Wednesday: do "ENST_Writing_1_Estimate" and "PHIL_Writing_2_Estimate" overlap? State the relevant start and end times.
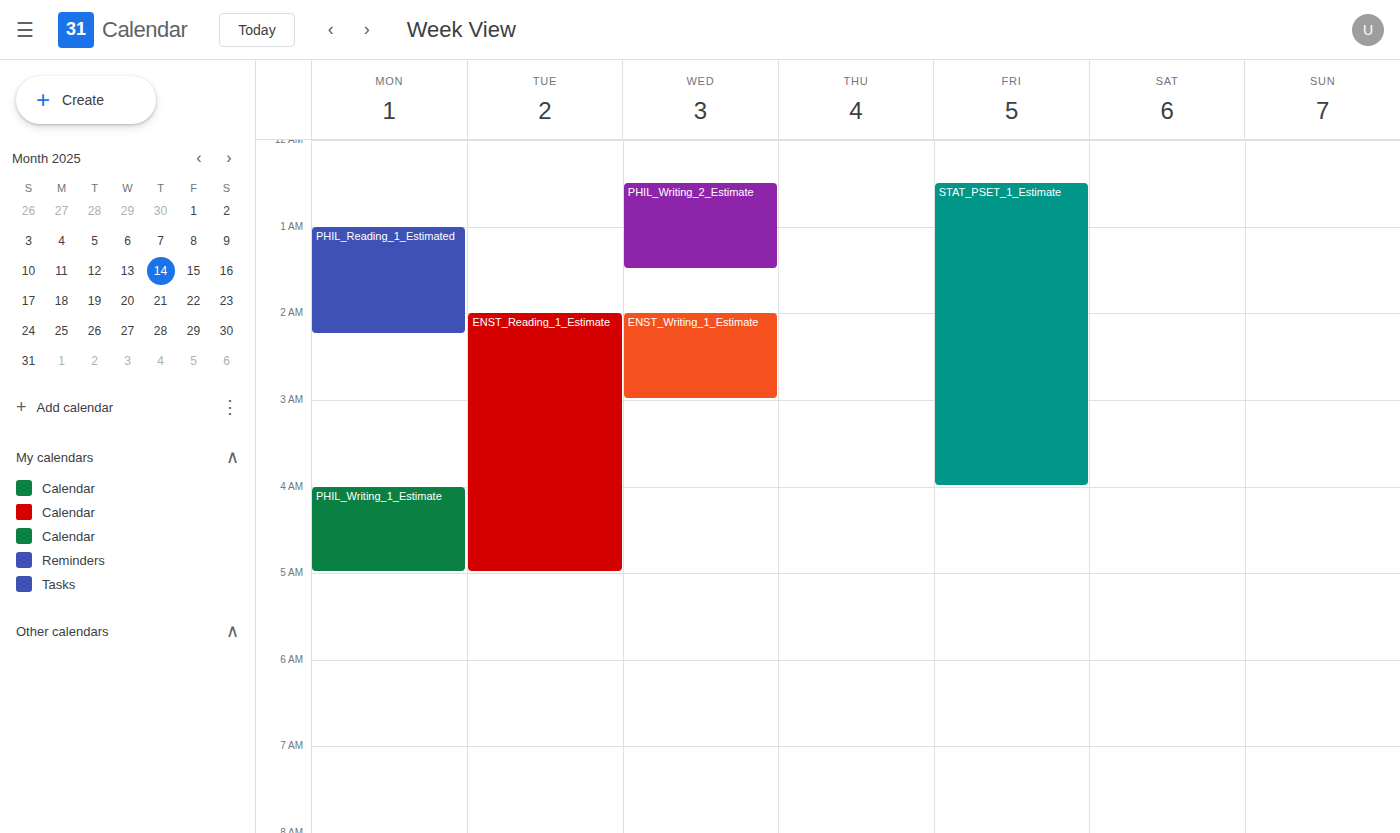
"PHIL_Writing_2_Estimate" ends at 1:30 AM and "ENST_Writing_1_Estimate" starts at 2:00 AM -- no overlap.